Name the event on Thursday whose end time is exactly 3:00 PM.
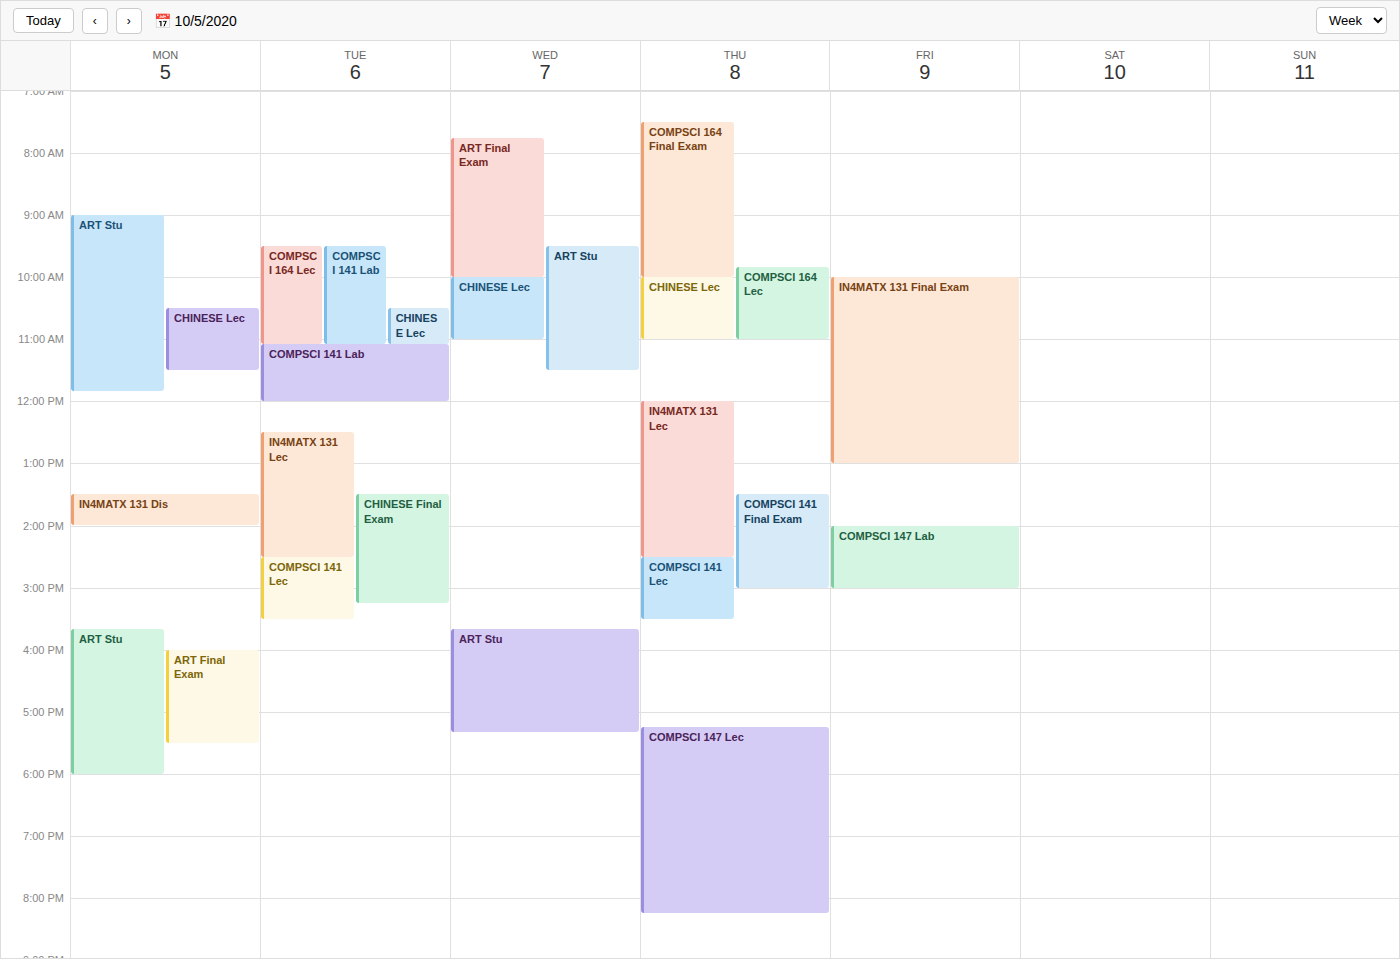
"COMPSCI 141 Final Exam"